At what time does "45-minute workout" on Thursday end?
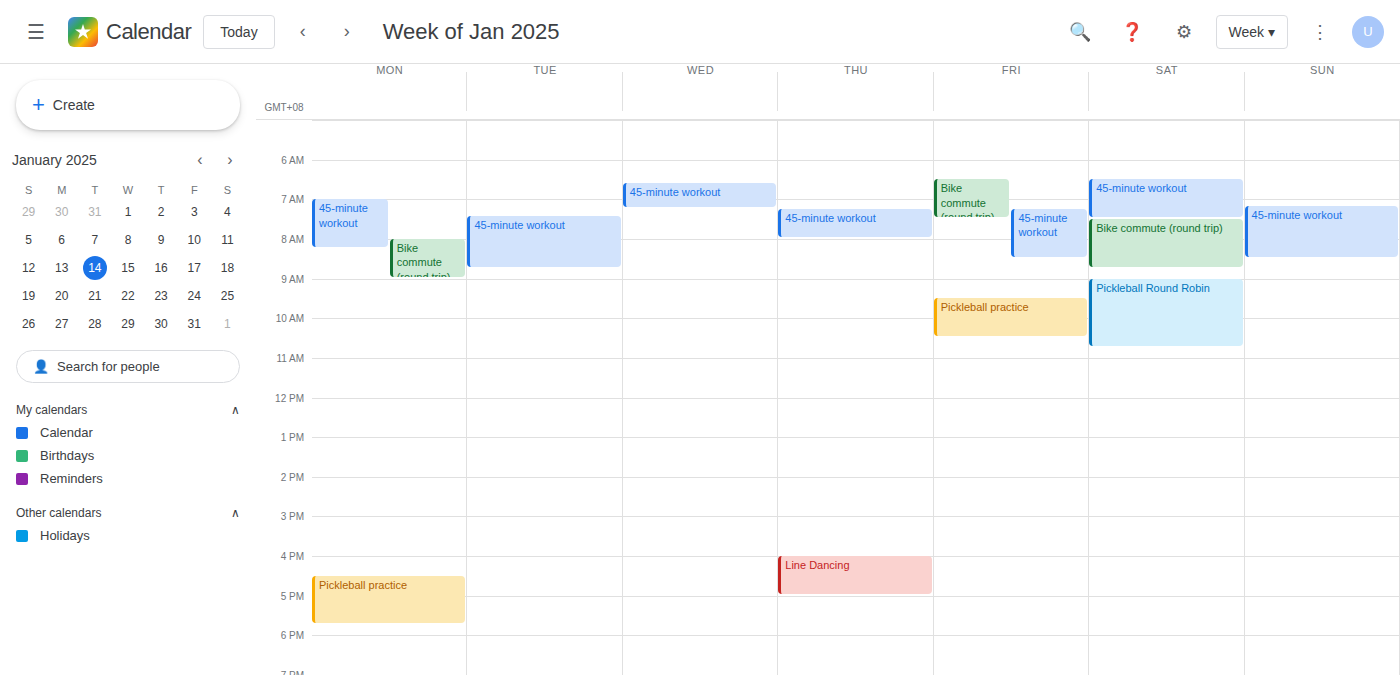
8:00 AM